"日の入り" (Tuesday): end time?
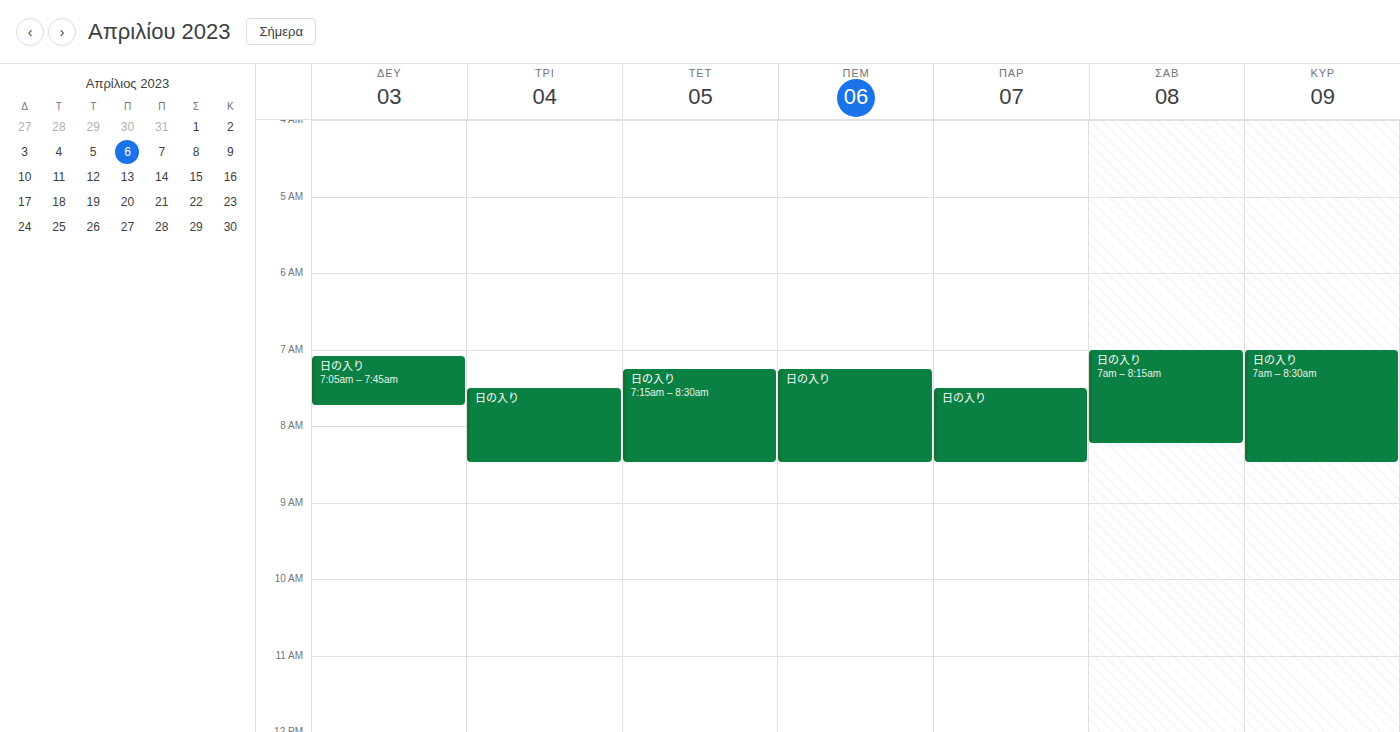
8:30 AM